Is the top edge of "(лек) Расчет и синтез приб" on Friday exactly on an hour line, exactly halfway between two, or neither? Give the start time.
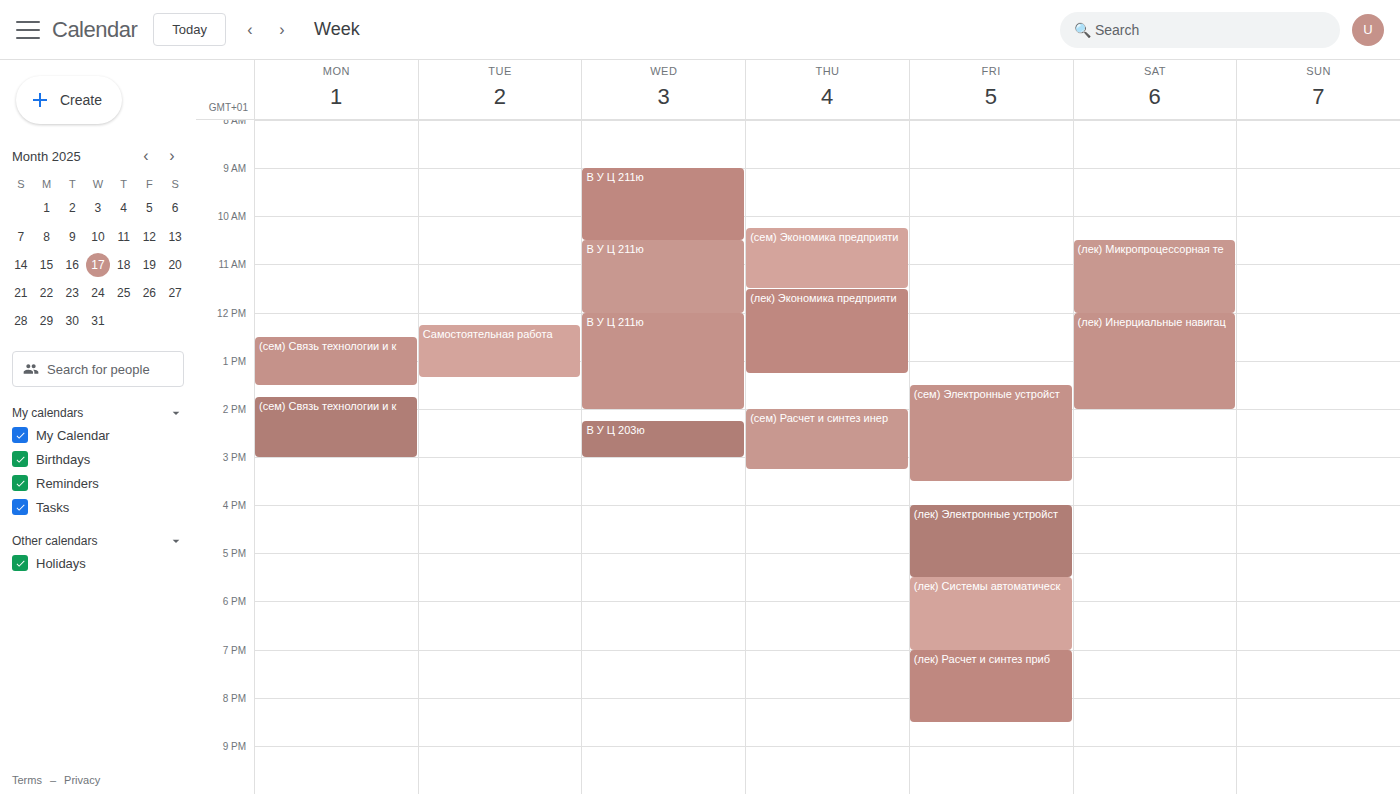
19:00 -- exactly on the 19:00 line.